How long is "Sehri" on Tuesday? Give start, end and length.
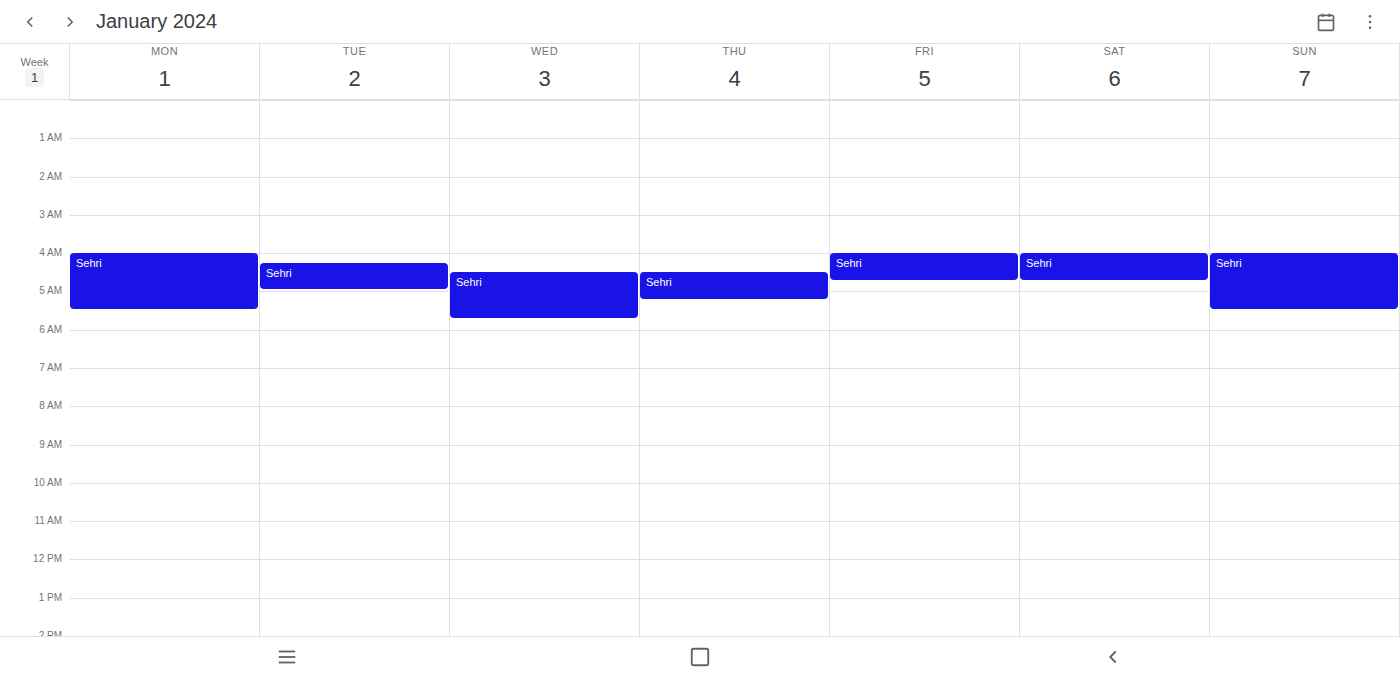
4:15 AM to 5:00 AM, 45 minutes